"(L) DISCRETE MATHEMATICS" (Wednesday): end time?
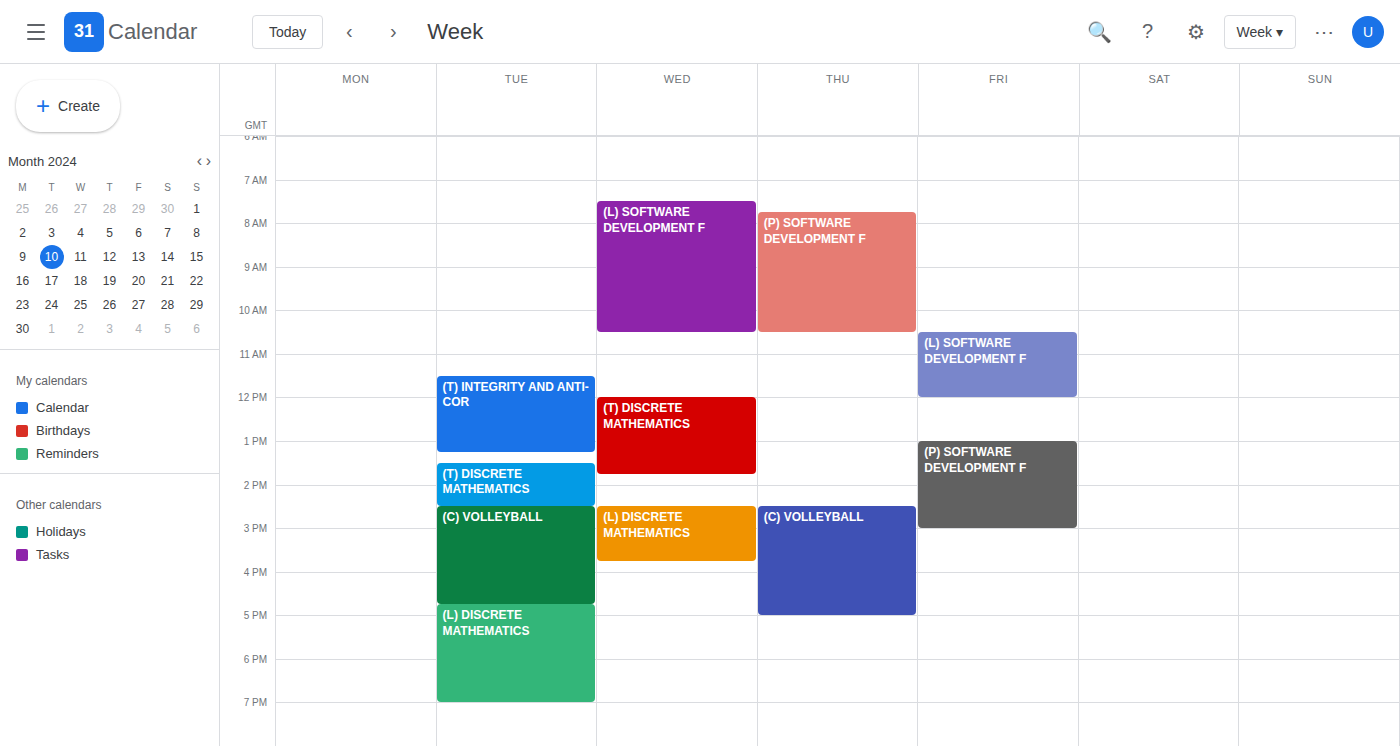
3:45 PM